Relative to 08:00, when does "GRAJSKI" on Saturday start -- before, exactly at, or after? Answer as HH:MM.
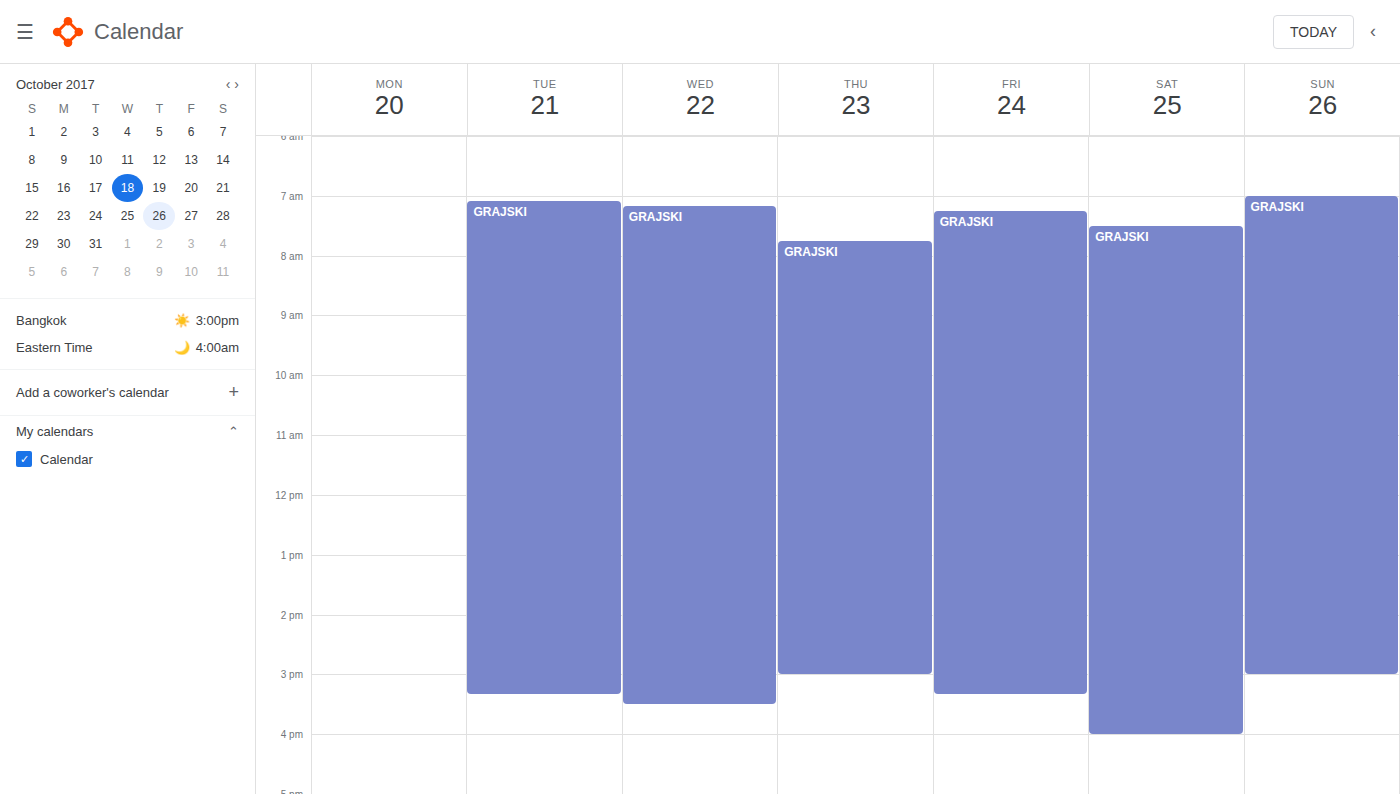
07:30 -- before 08:00, 30 minutes above the 08:00 line.